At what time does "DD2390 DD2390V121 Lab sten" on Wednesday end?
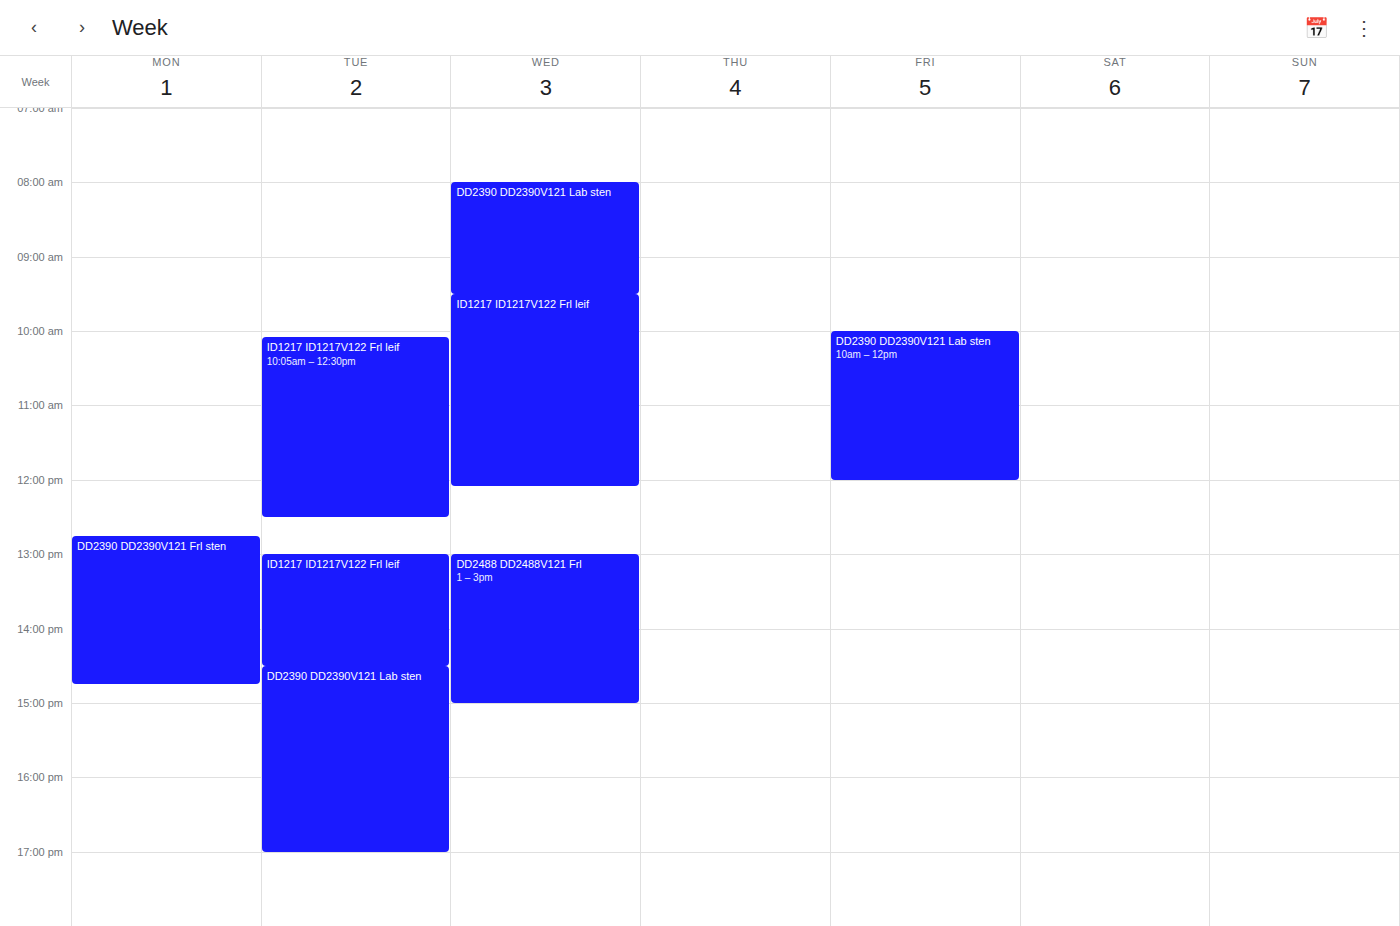
9:30 AM